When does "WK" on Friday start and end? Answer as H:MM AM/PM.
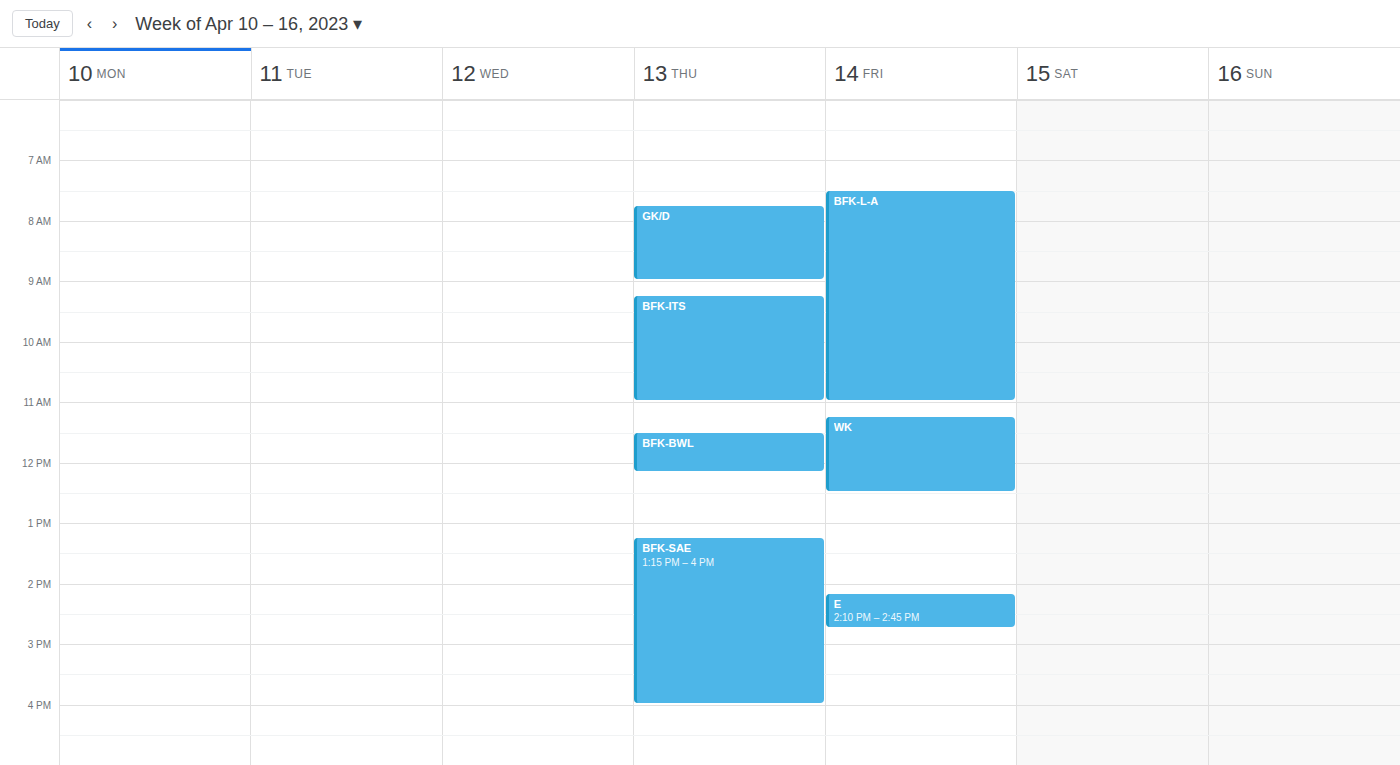
11:15 AM to 12:30 PM